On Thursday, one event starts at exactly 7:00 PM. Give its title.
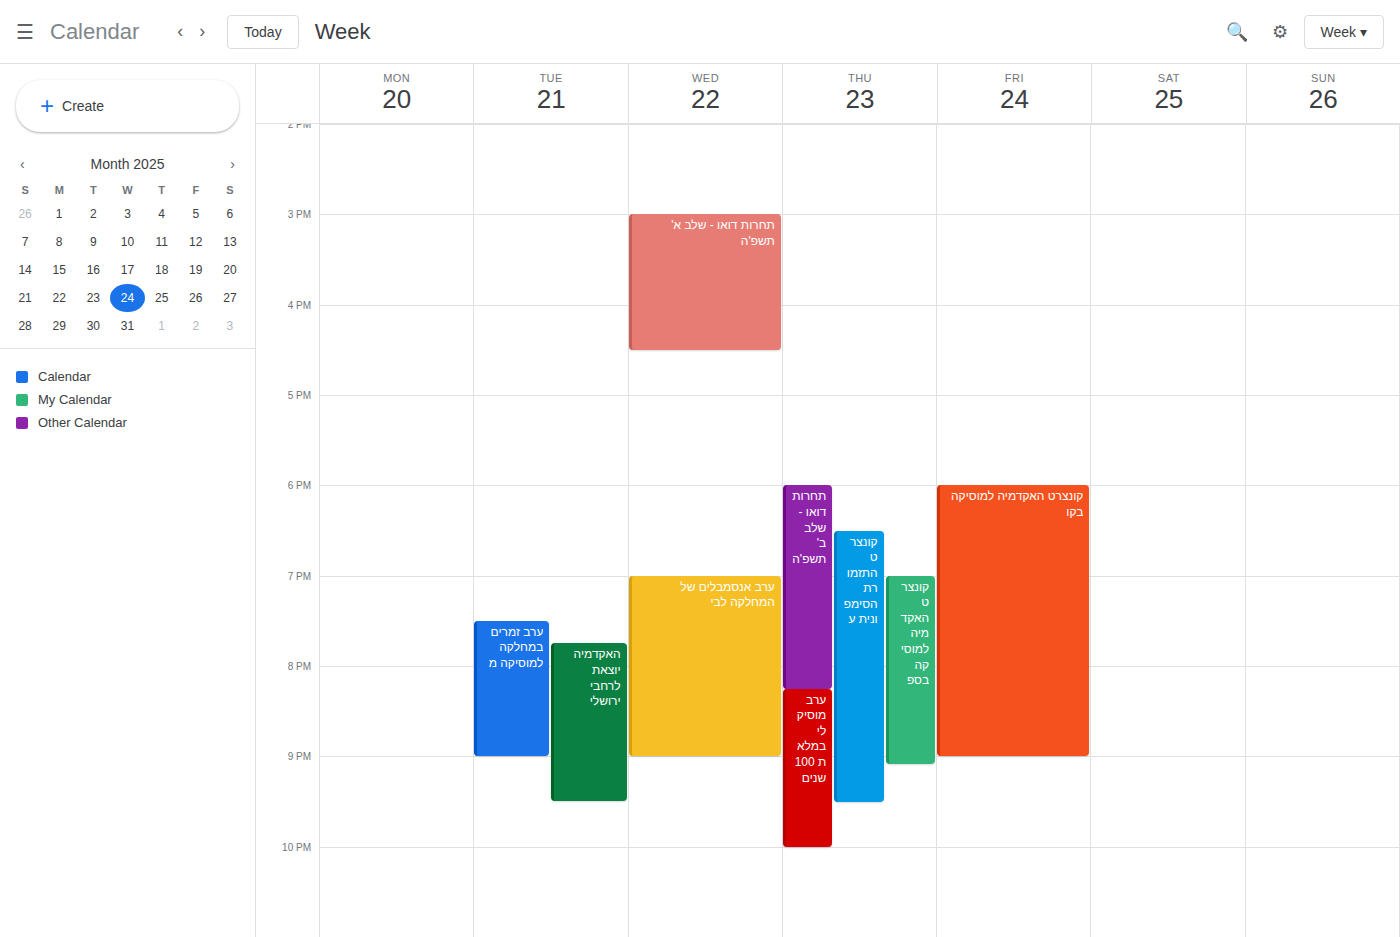
"קונצרט האקדמיה למוסיקה בספ"